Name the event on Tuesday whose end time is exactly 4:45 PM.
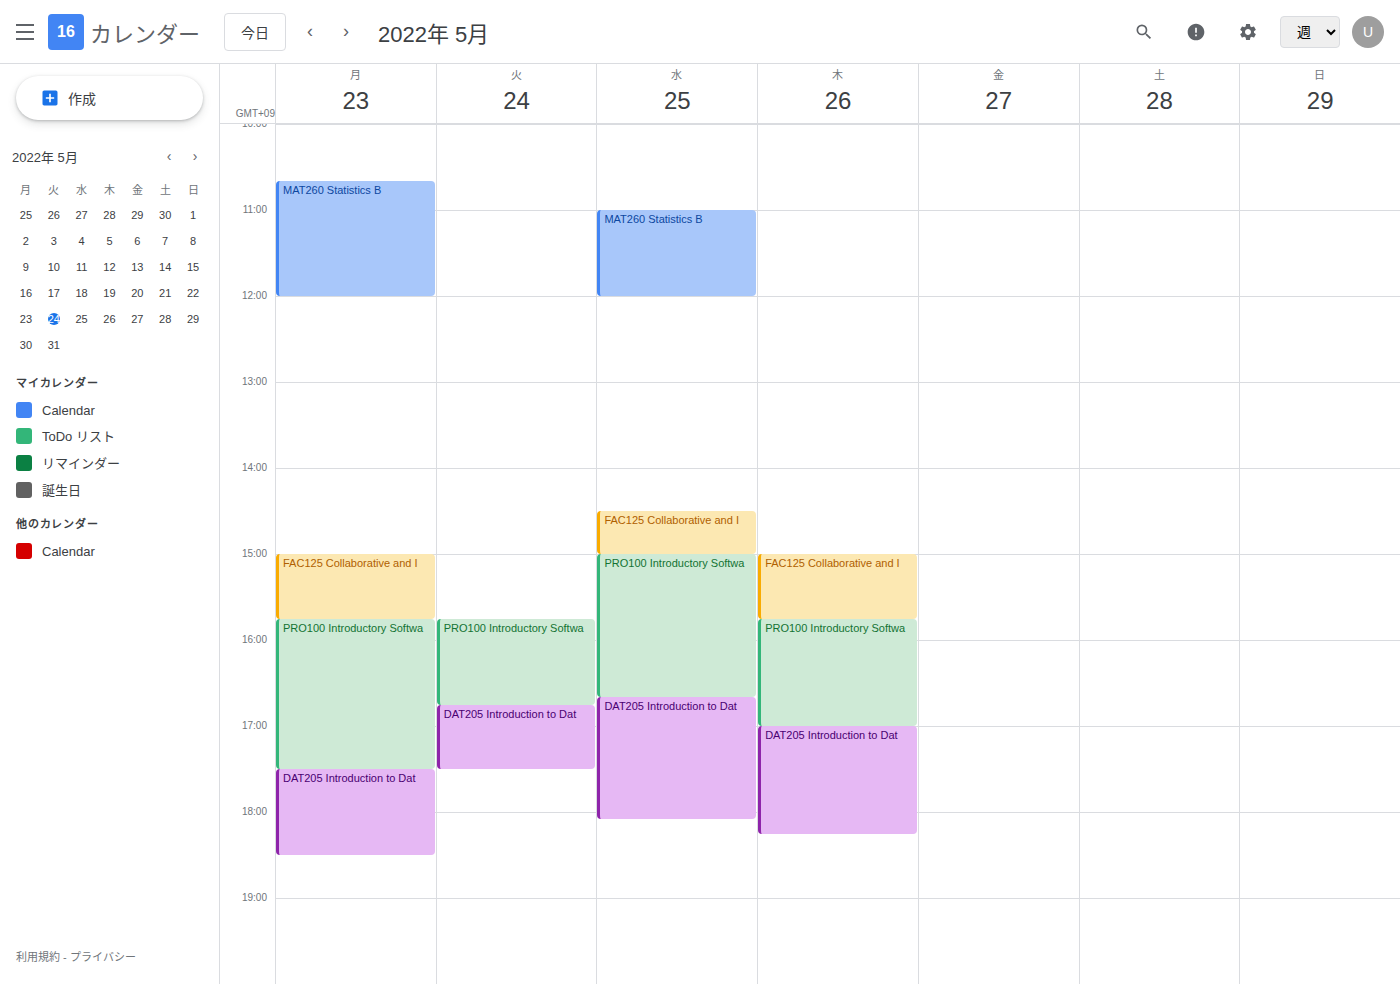
"PRO100 Introductory Softwa"